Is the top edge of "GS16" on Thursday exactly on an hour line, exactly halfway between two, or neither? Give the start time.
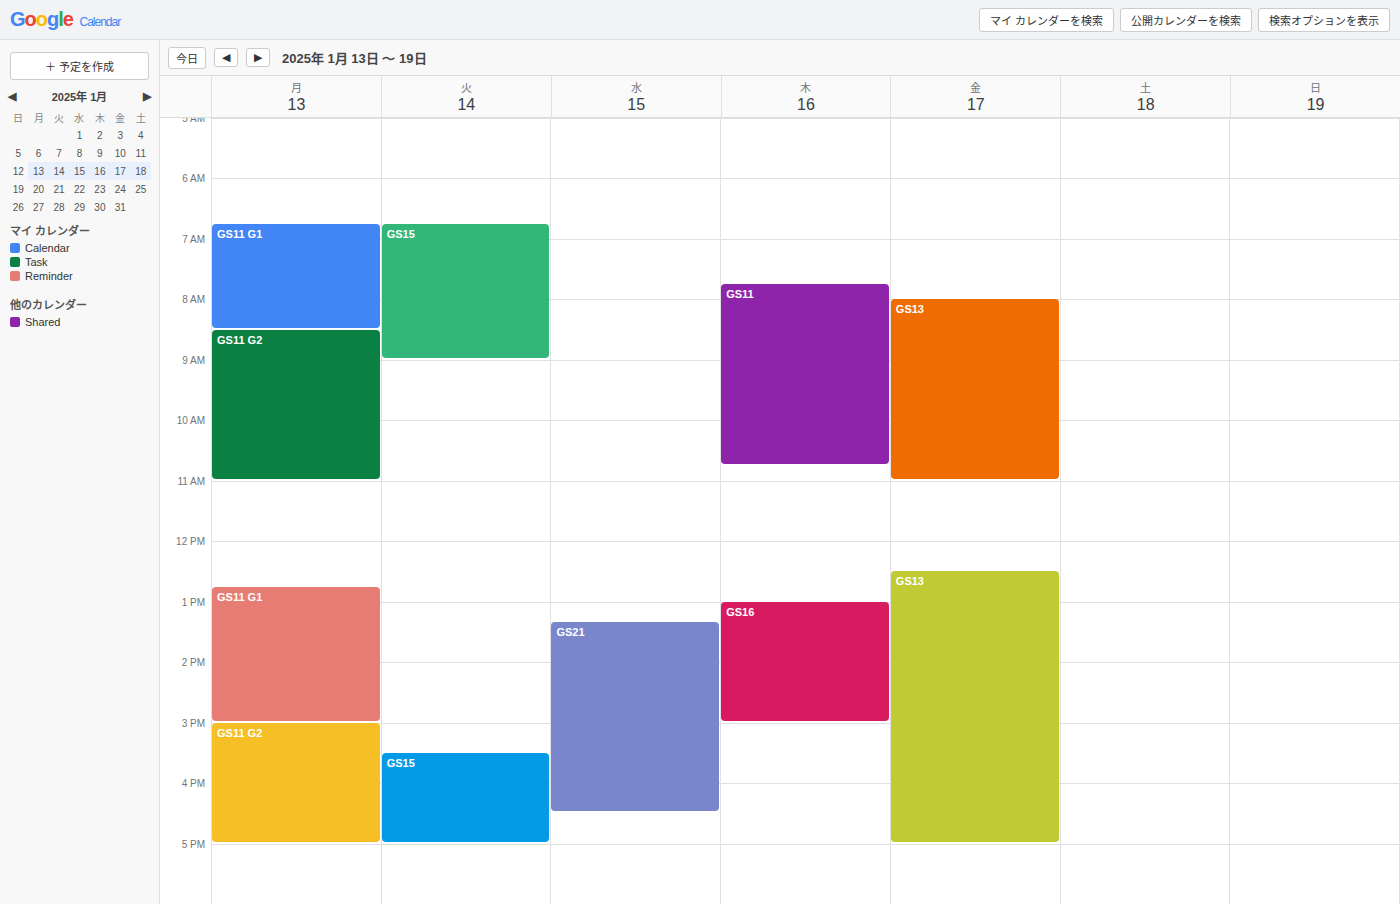
1:00 PM -- exactly on the 1 PM line.